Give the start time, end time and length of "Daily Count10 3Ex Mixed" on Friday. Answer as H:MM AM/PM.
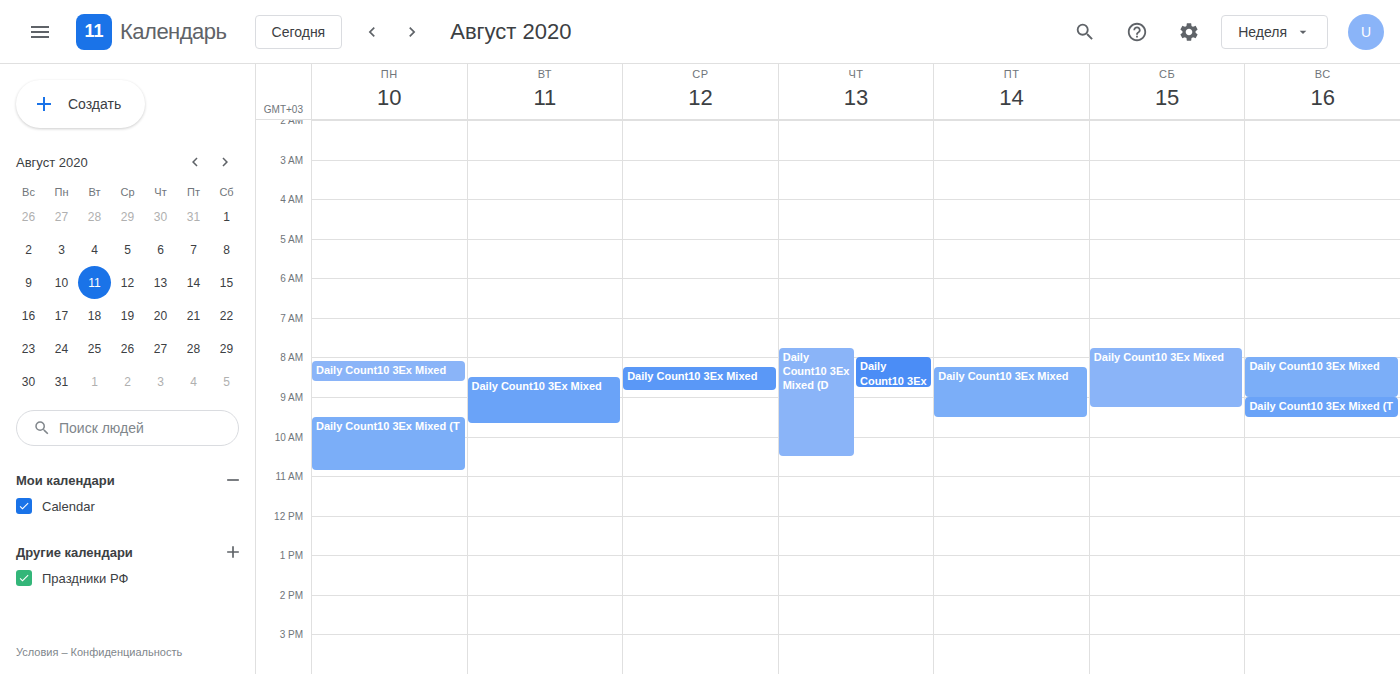
8:15 AM to 9:30 AM, 1 hour 15 minutes